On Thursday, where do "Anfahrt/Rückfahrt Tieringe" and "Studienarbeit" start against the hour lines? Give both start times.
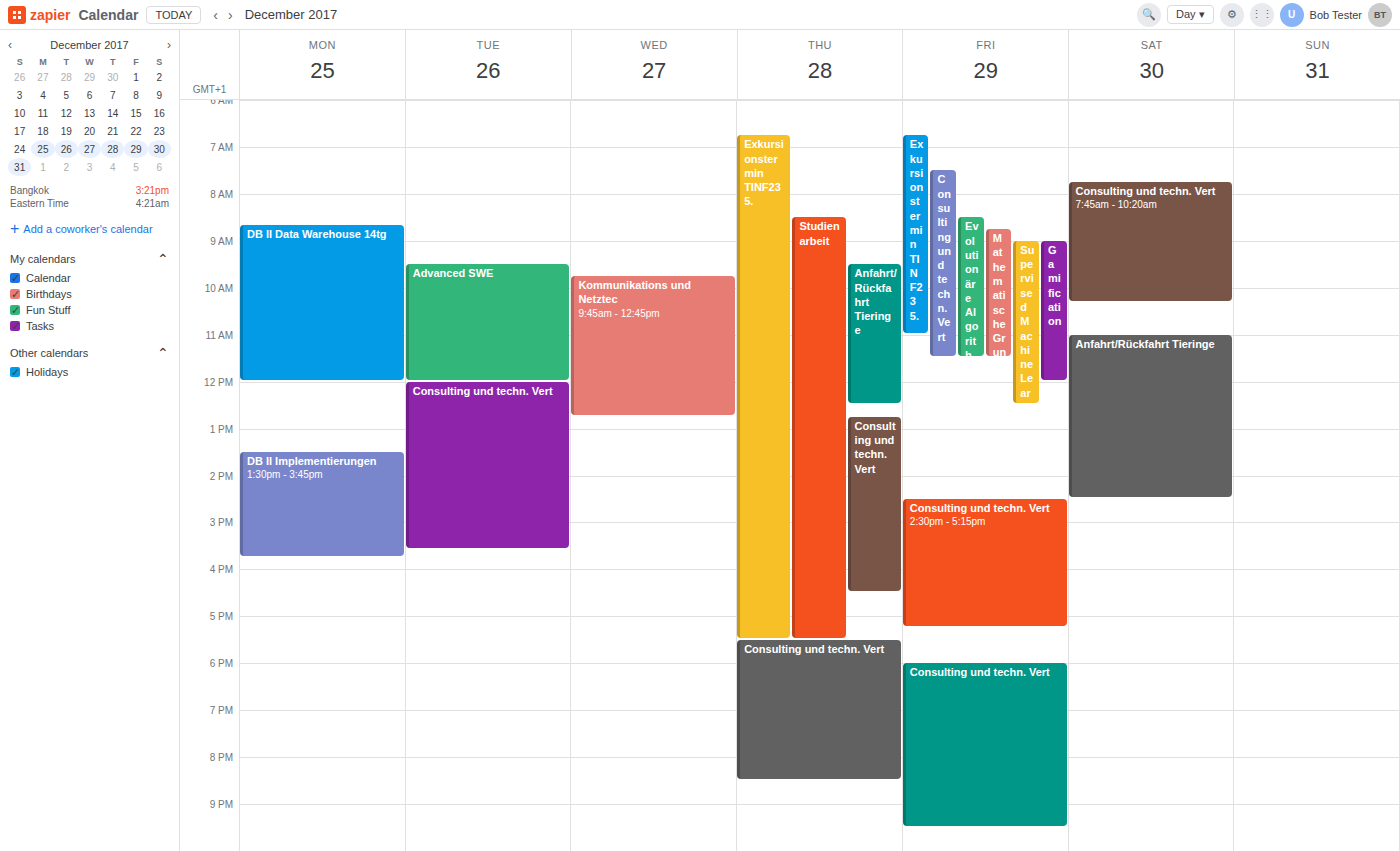
"Anfahrt/Rückfahrt Tieringe": 9:30 AM, halfway between the 9 AM and 10 AM lines. "Studienarbeit": 8:30 AM, halfway between the 8 AM and 9 AM lines.